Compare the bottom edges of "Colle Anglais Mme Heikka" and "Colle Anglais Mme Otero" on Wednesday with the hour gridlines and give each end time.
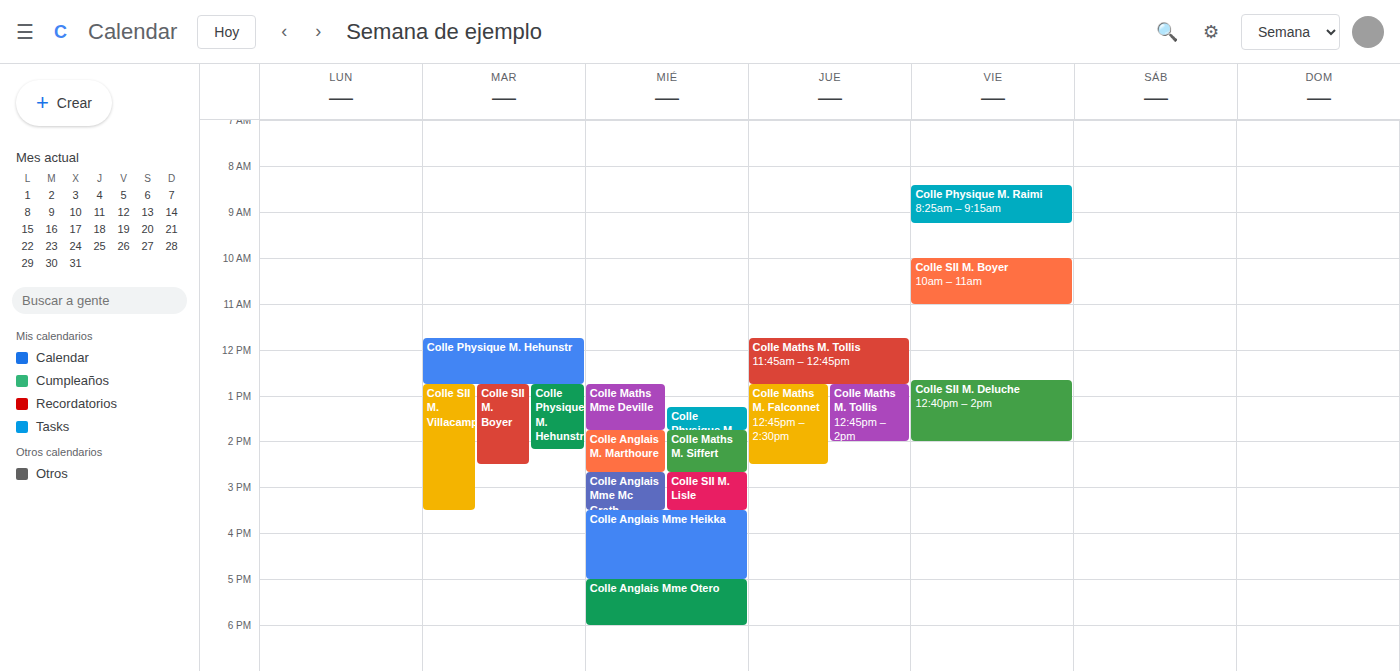
"Colle Anglais Mme Heikka": 5:00 PM, exactly on the 5 PM line. "Colle Anglais Mme Otero": 6:00 PM, exactly on the 6 PM line.